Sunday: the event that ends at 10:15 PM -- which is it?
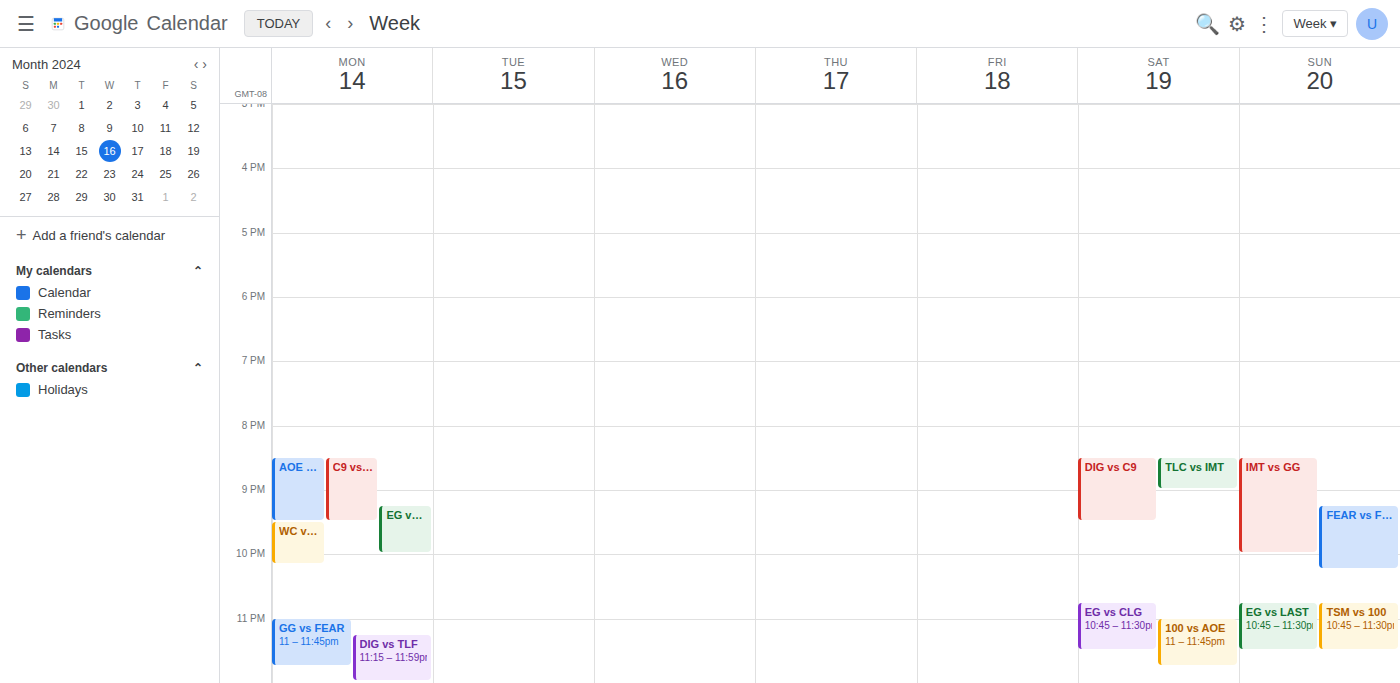
"FEAR vs FLYF"